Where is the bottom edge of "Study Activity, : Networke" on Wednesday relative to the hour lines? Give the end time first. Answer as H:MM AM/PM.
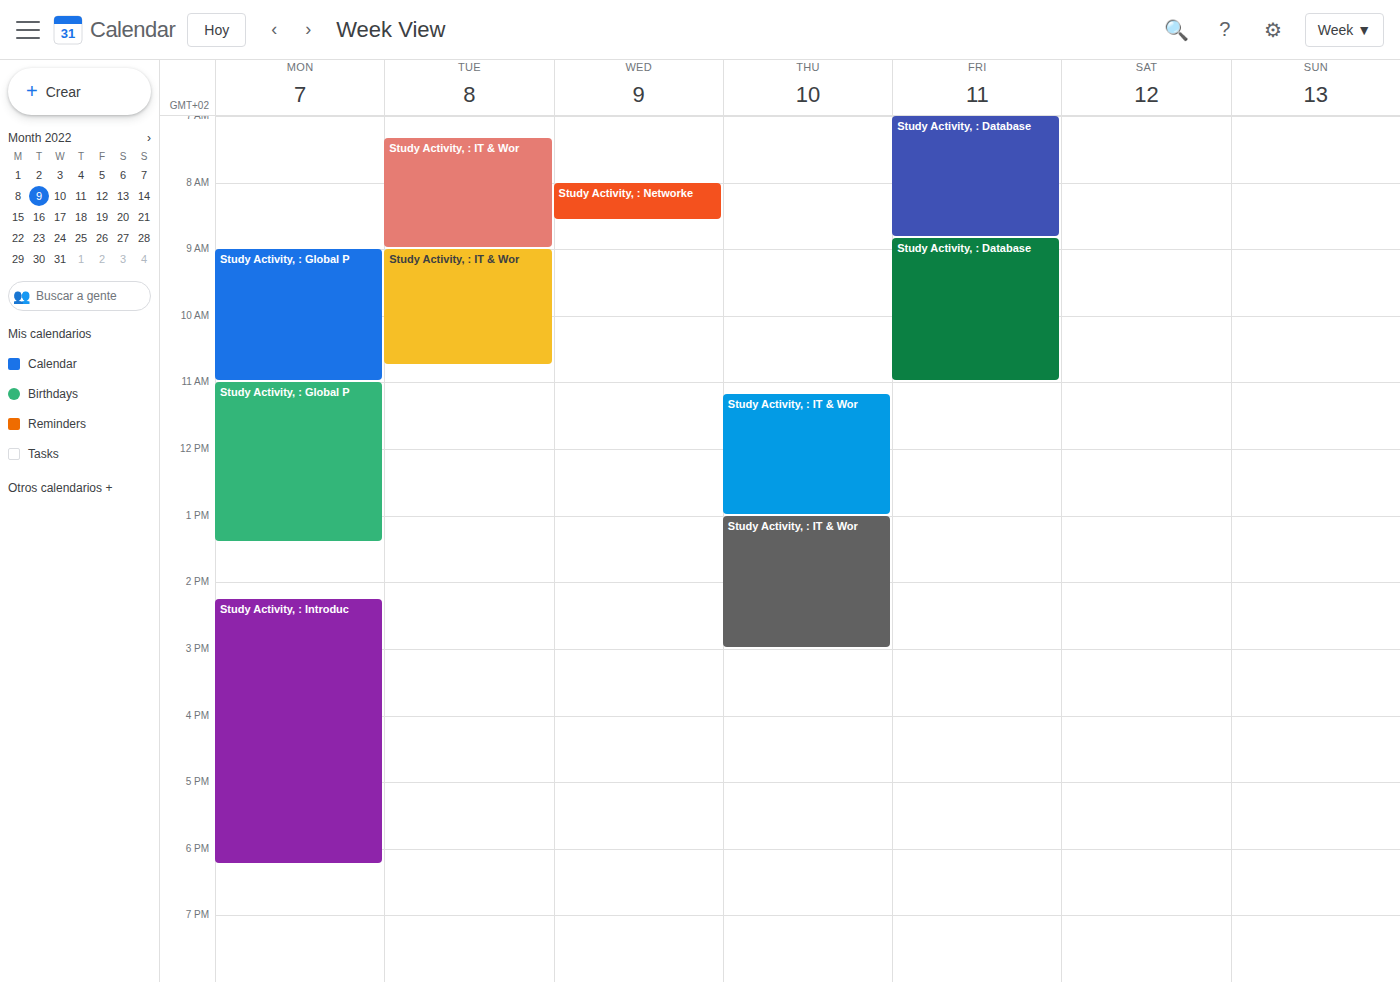
8:35 AM -- neither: 35 minutes below the 8 AM line and 25 minutes above the 9 AM line.